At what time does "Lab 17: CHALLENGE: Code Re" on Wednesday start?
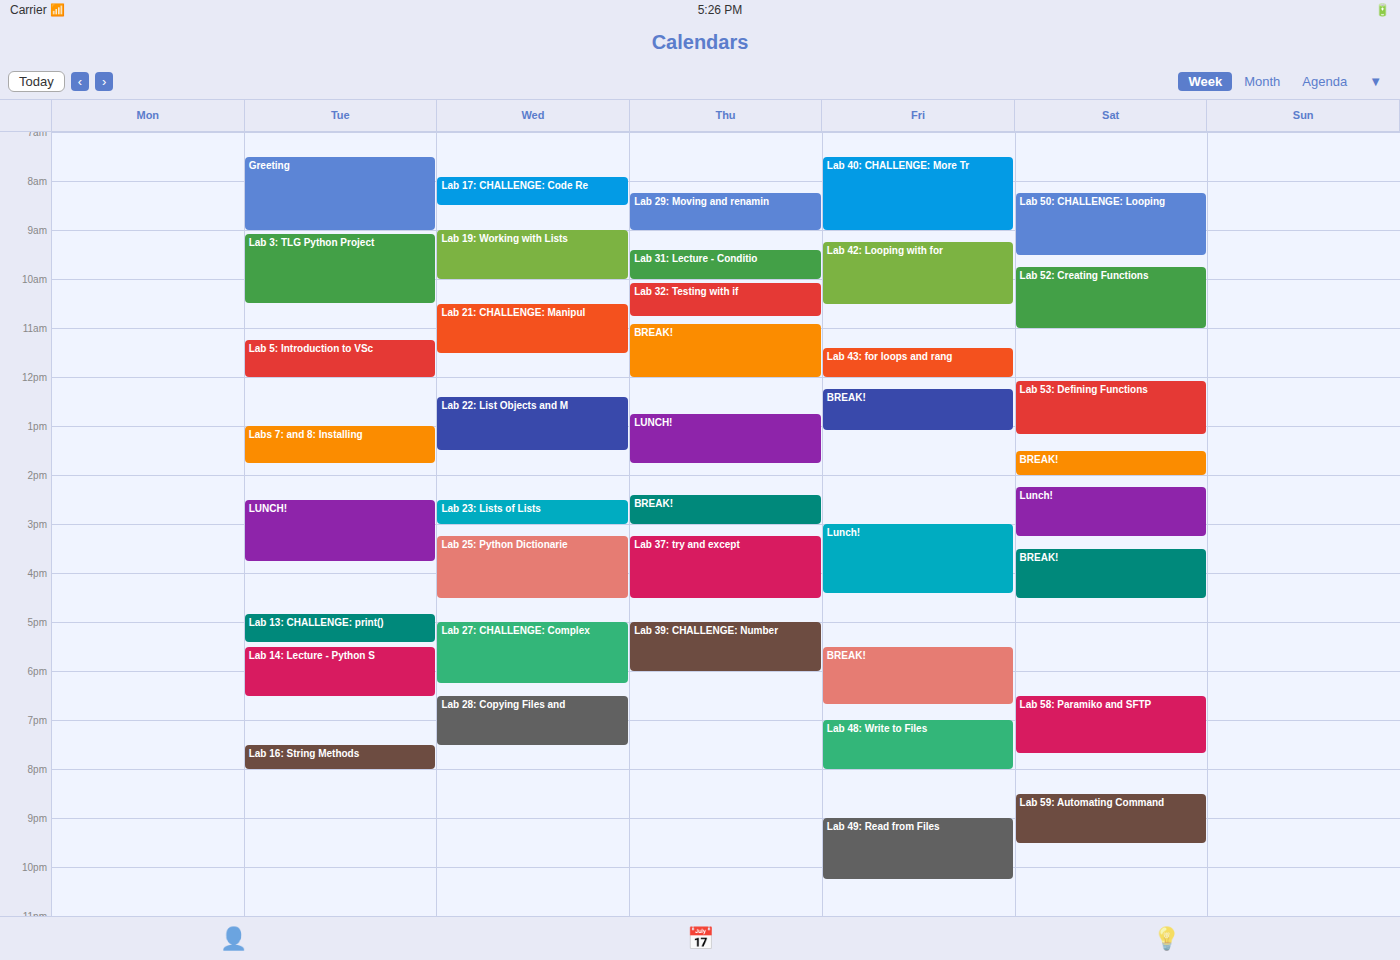
7:55 AM